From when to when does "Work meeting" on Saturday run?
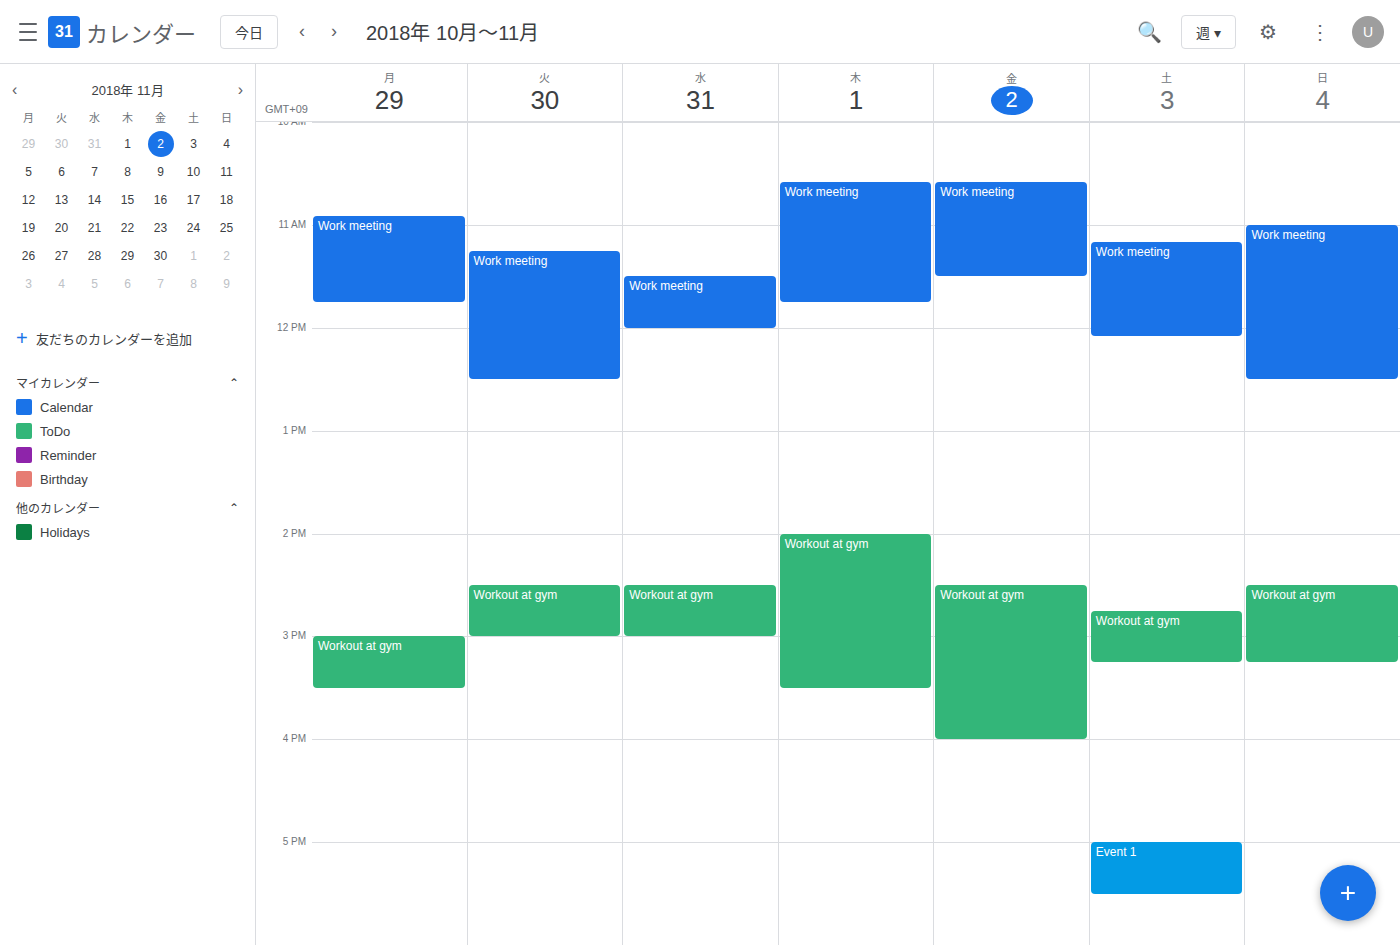
11:10 AM to 12:05 PM